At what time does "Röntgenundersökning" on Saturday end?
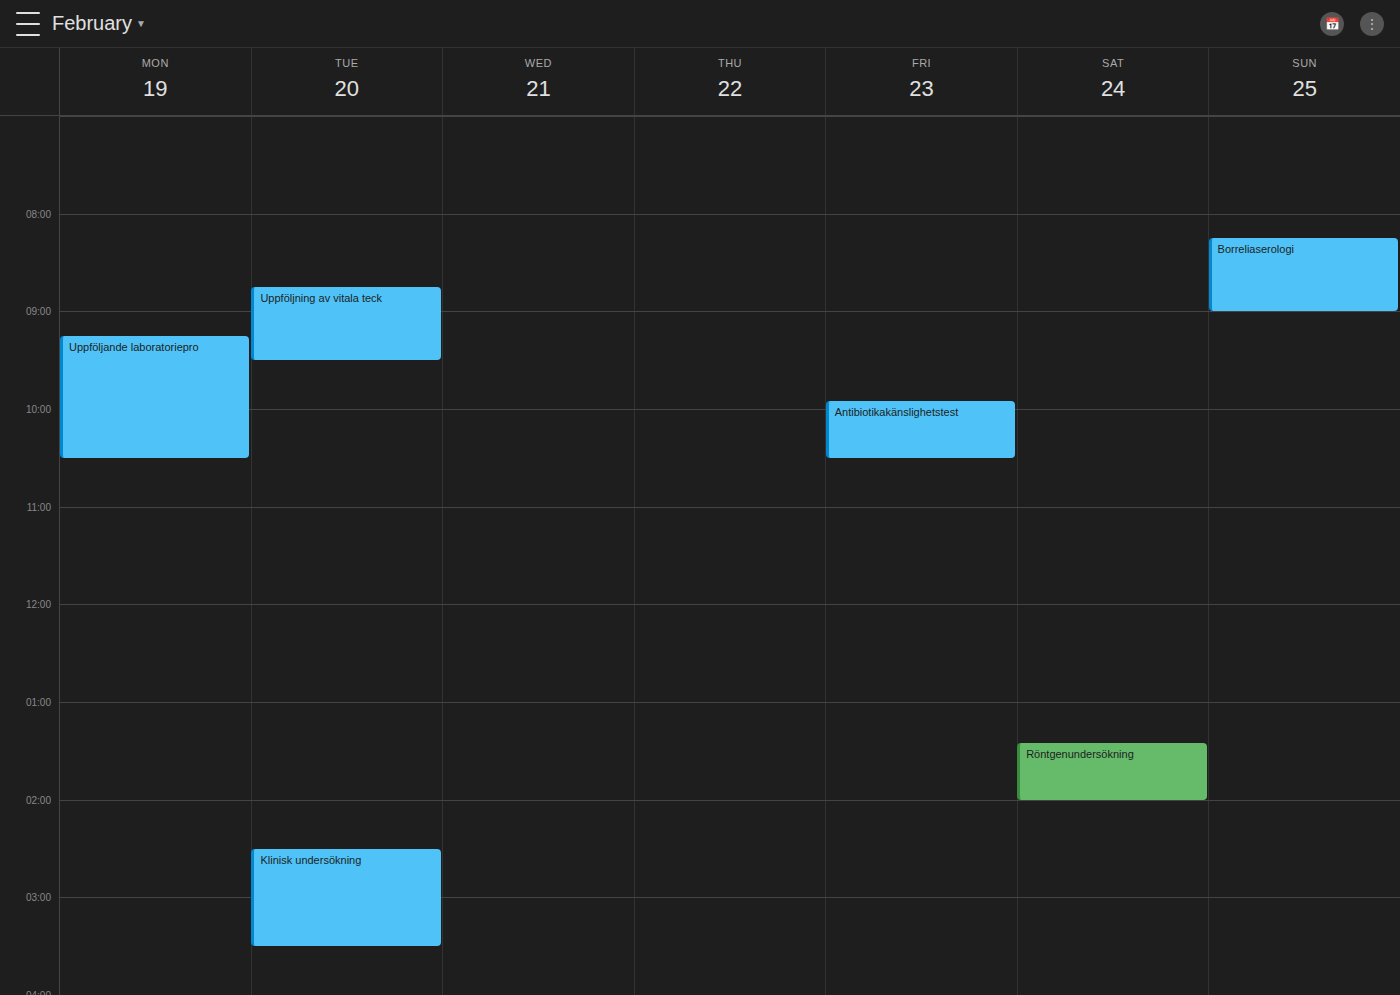
2:00 PM